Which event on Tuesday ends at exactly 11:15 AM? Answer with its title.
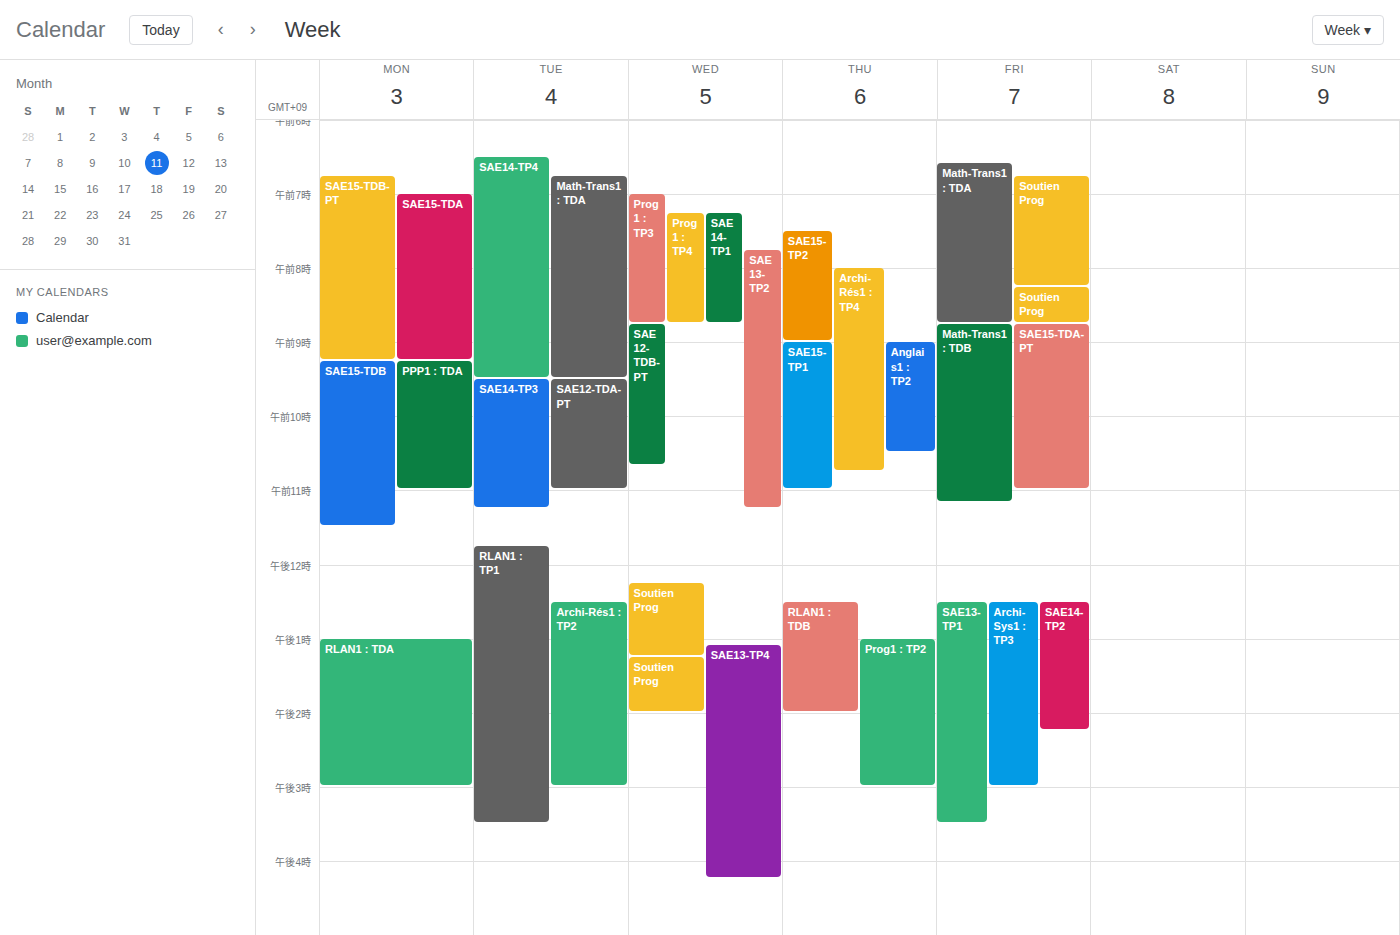
"SAE14-TP3"